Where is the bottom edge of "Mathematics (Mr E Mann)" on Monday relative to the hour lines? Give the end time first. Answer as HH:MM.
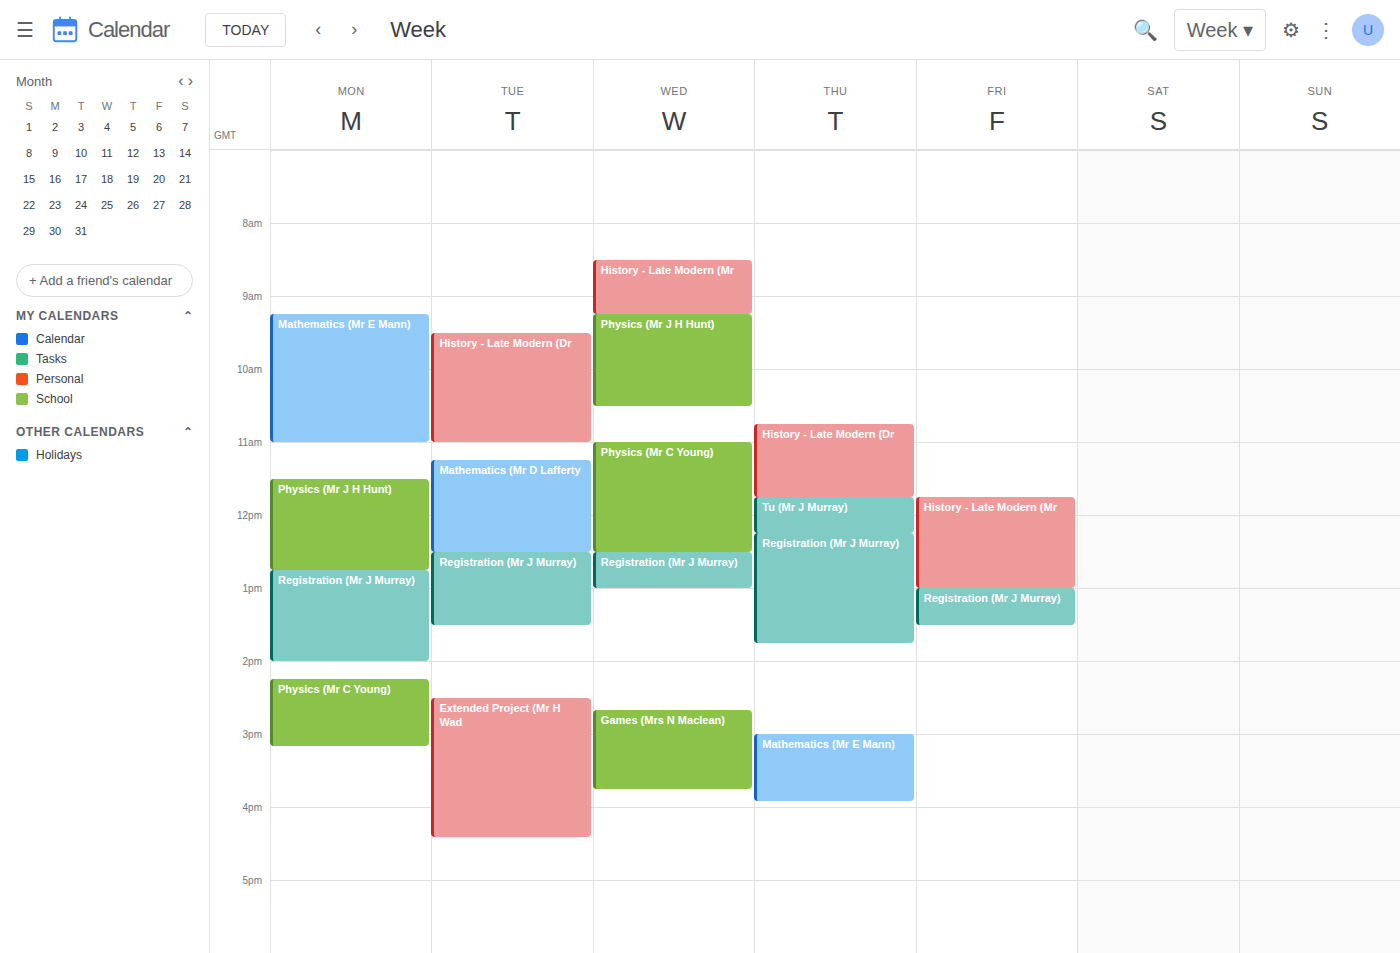
11:00 -- exactly on the 11:00 line.